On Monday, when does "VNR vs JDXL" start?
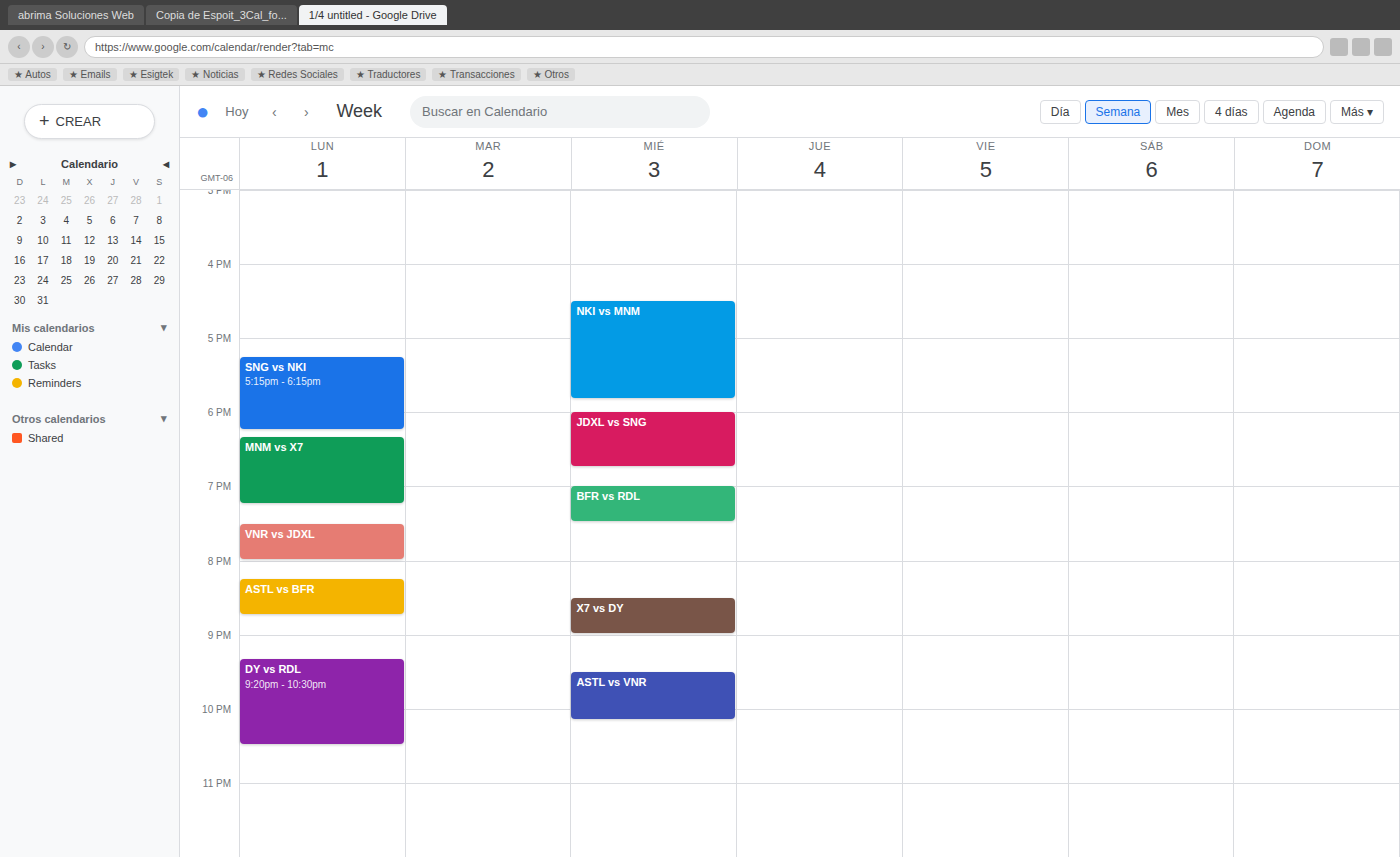
7:30 PM